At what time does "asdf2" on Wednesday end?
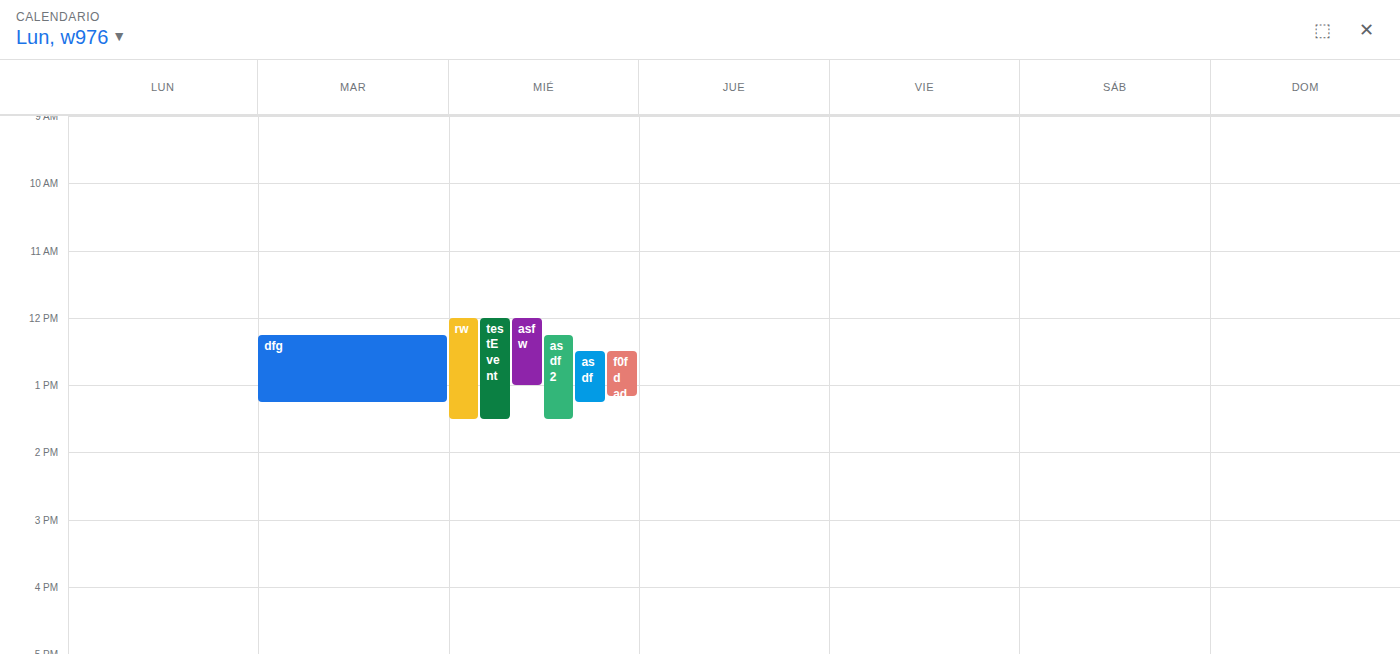
1:30 PM